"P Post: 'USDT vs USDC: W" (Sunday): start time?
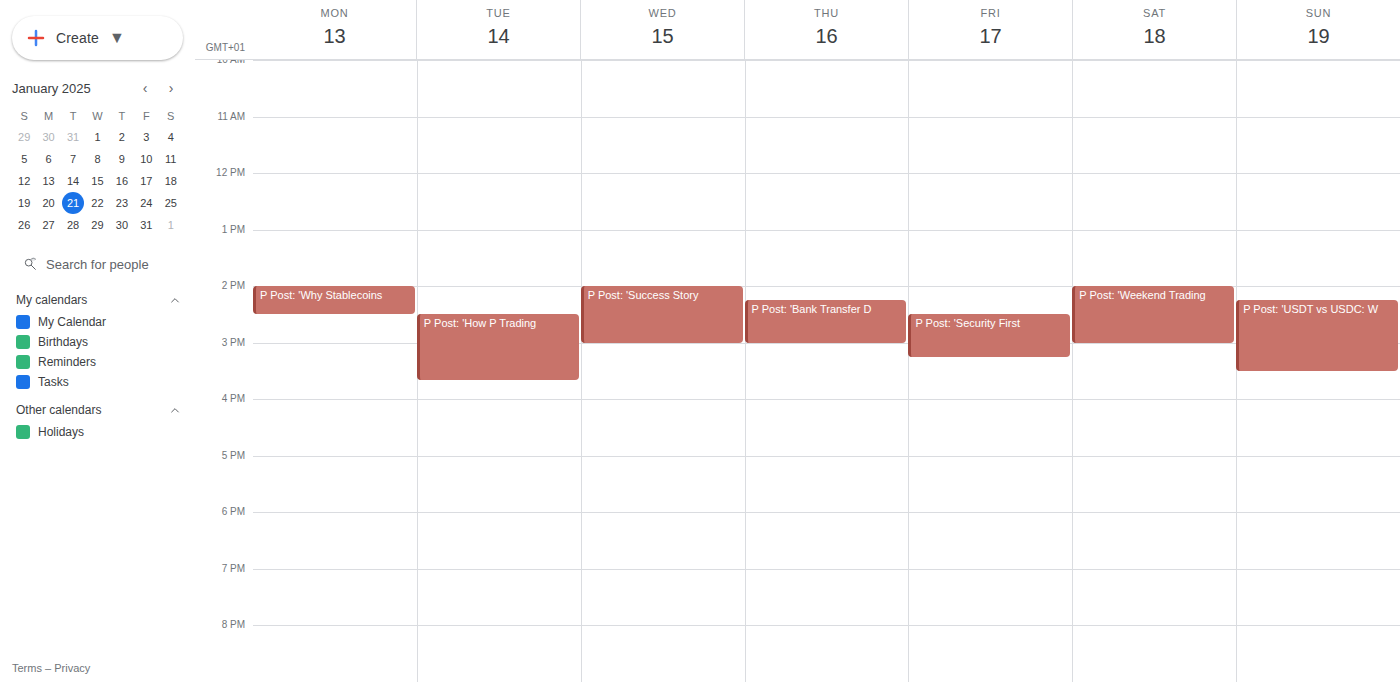
2:15 PM